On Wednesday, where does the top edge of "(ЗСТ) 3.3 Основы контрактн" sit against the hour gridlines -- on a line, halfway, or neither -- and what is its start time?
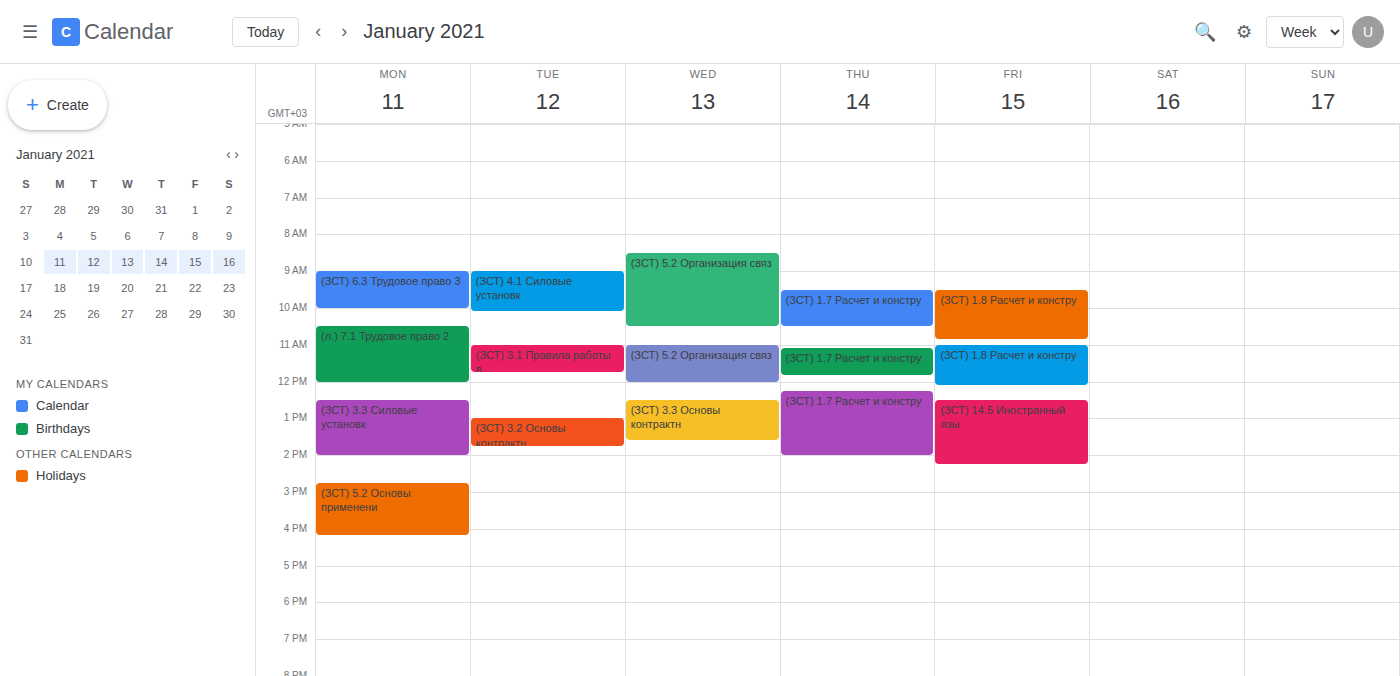
12:30 PM -- halfway between the 12 PM and 1 PM lines.